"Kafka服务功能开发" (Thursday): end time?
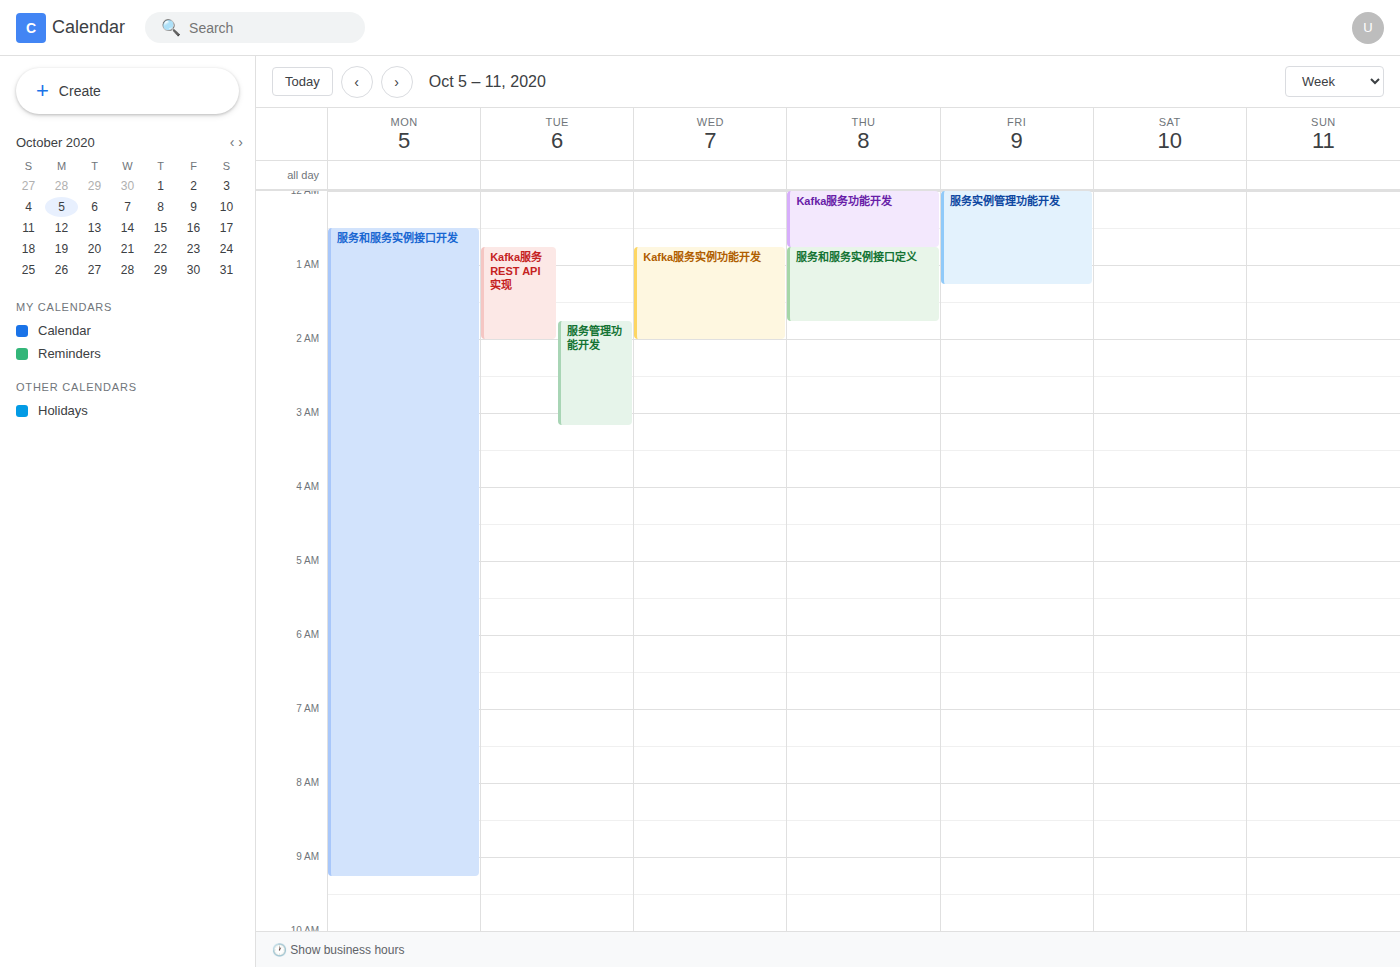
00:45